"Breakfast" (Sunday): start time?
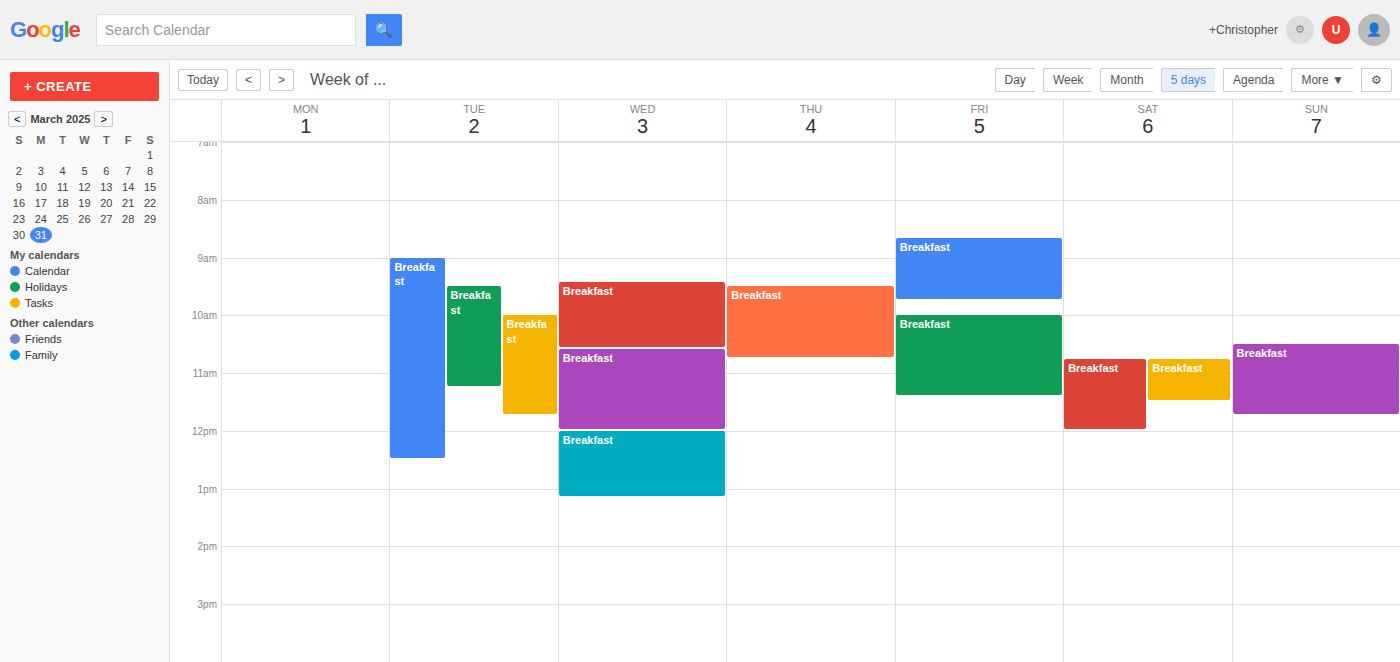
10:30